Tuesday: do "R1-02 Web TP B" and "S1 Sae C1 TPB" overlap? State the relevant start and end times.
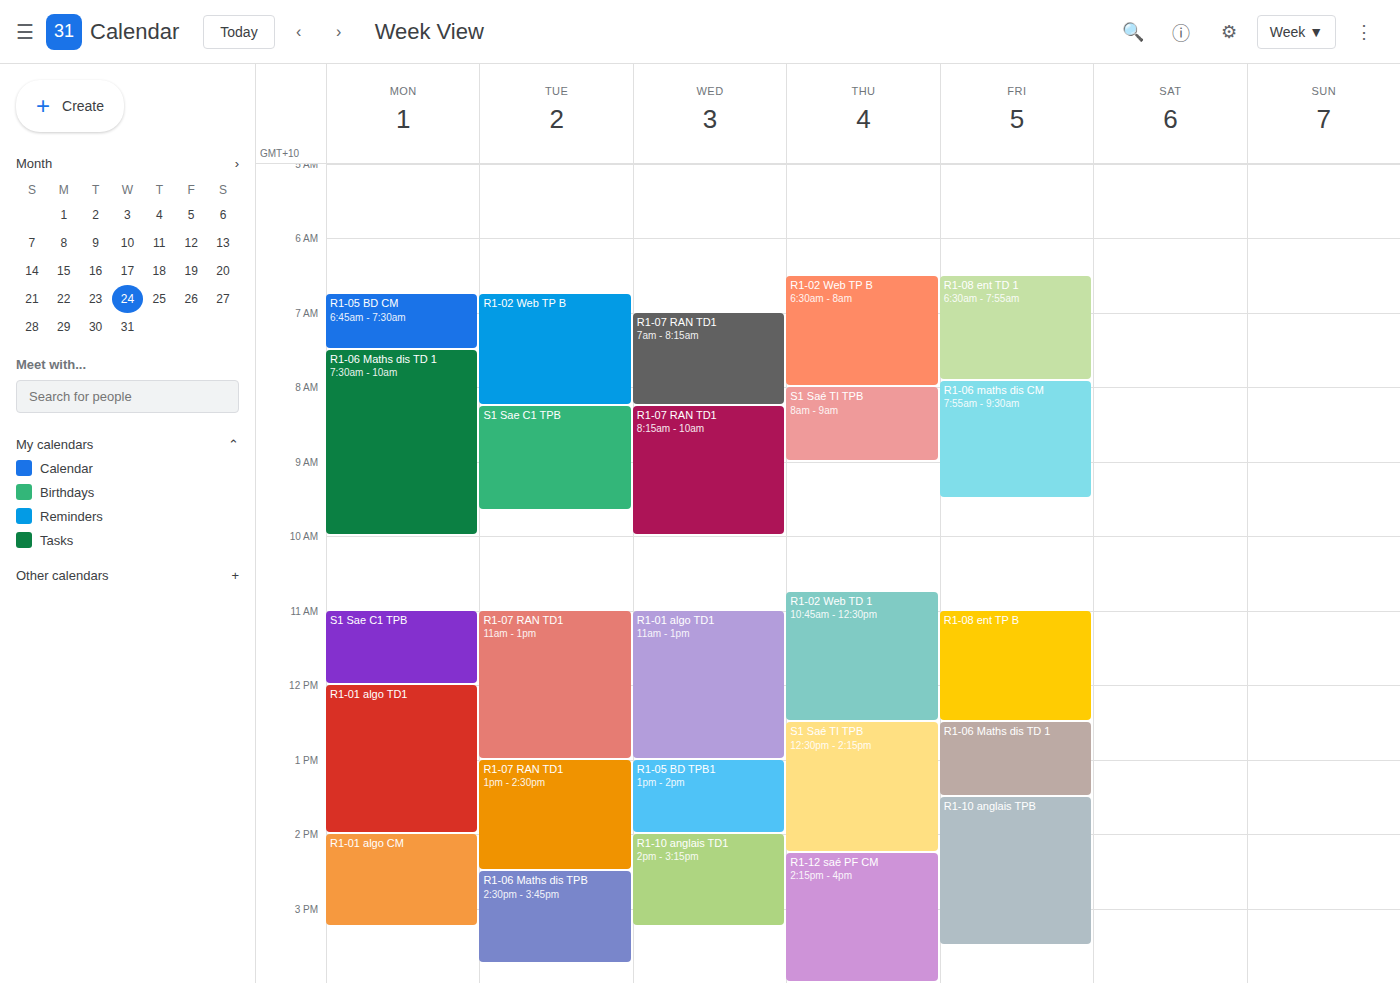
"R1-02 Web TP B" ends at 8:15 AM, exactly when "S1 Sae C1 TPB" starts -- they touch but do not overlap.